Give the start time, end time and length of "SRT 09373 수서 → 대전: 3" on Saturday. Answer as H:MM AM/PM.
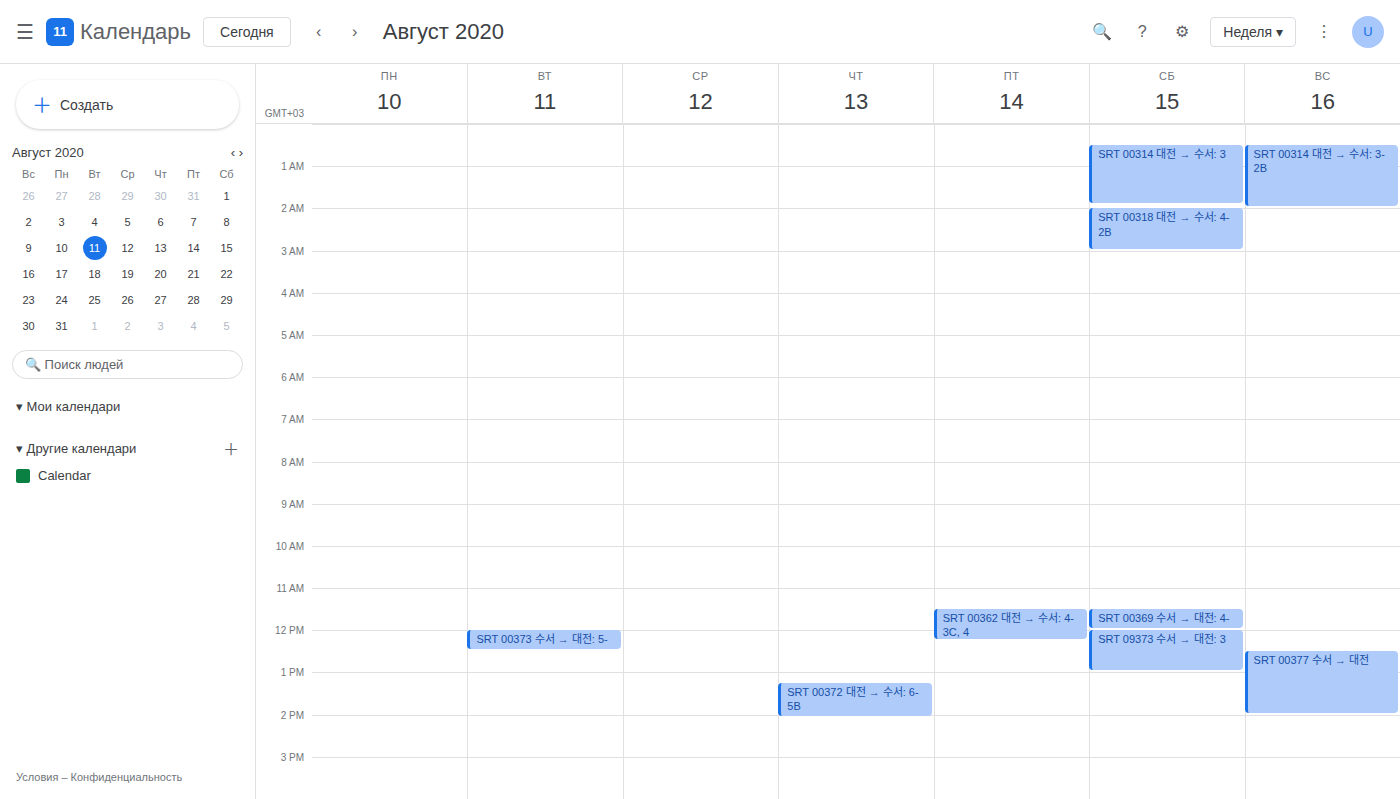
12:00 PM to 1:00 PM, 1 hour